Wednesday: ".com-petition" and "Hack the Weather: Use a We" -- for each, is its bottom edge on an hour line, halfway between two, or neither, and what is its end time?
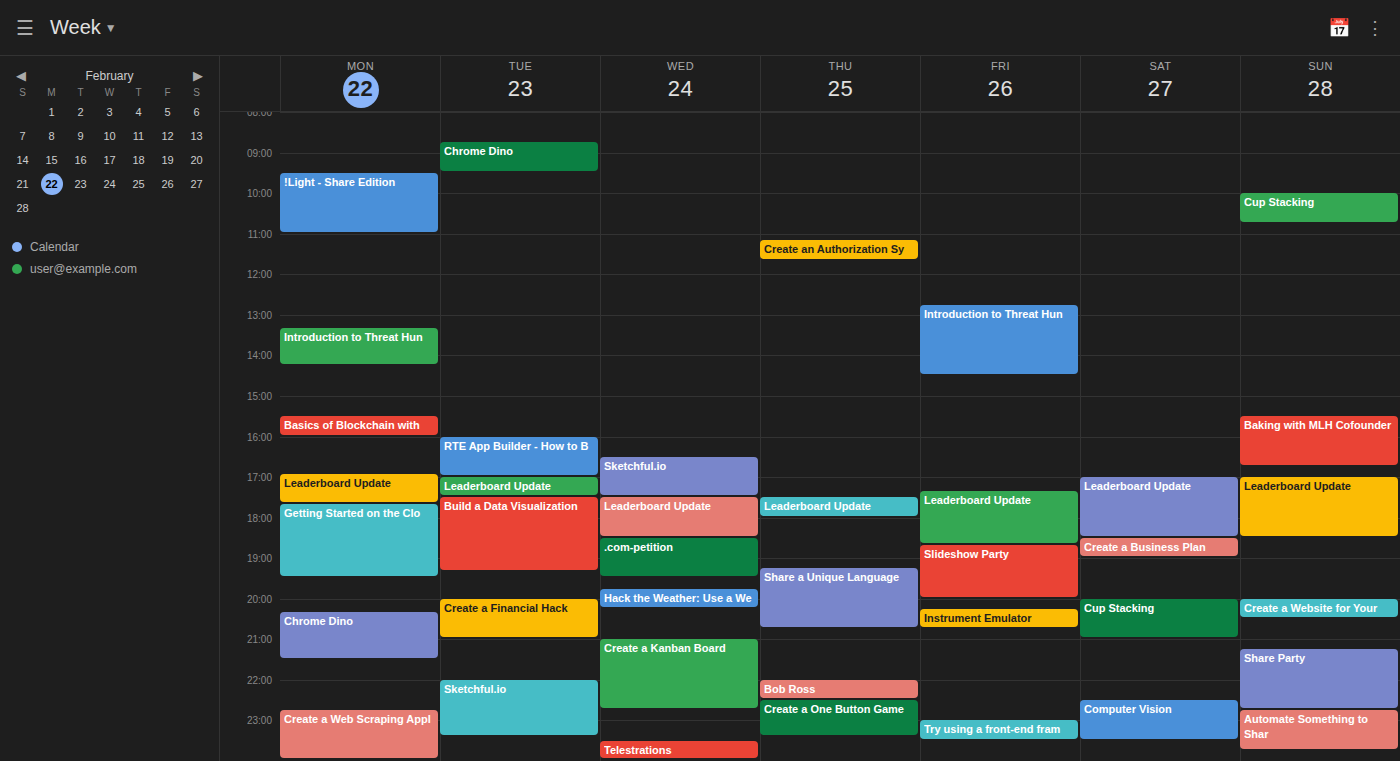
".com-petition": 7:30 PM, halfway between the 7 PM and 8 PM lines. "Hack the Weather: Use a We": 8:15 PM, neither: a quarter of the way from the 8 PM line to the 9 PM line.